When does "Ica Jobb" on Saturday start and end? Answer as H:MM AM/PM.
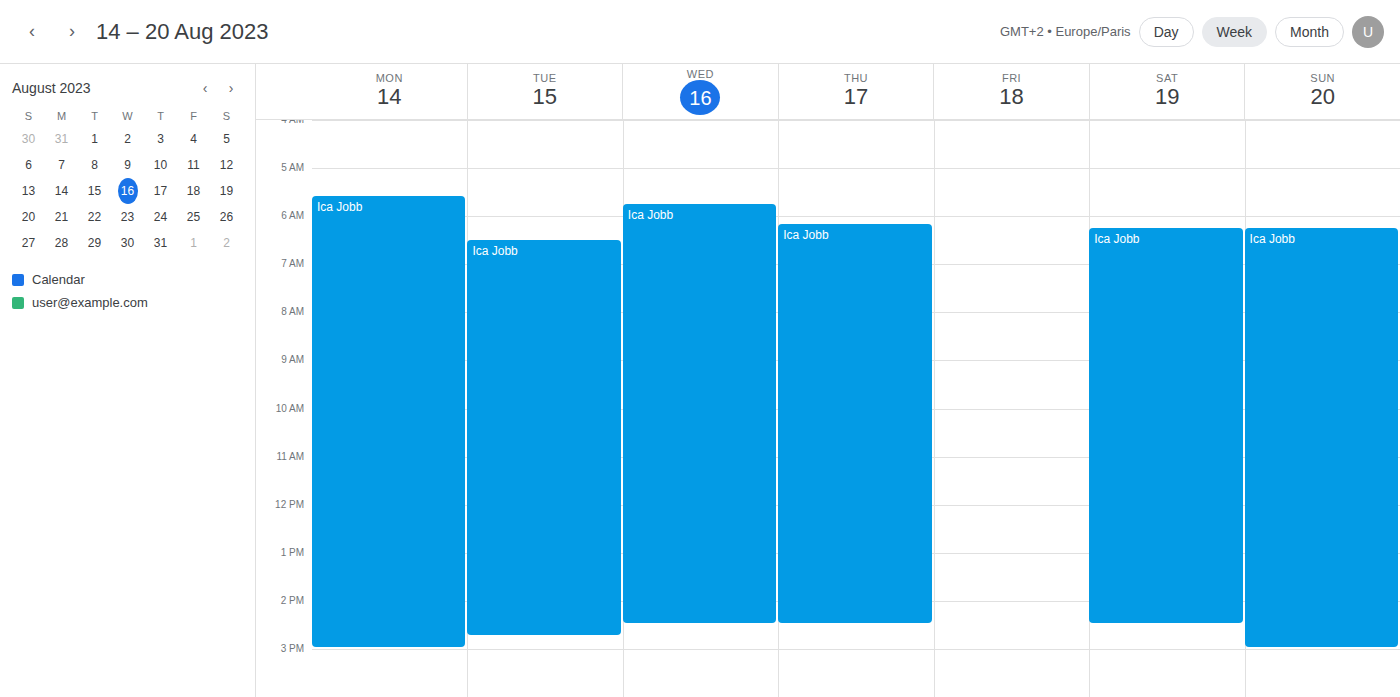
6:15 AM to 2:30 PM